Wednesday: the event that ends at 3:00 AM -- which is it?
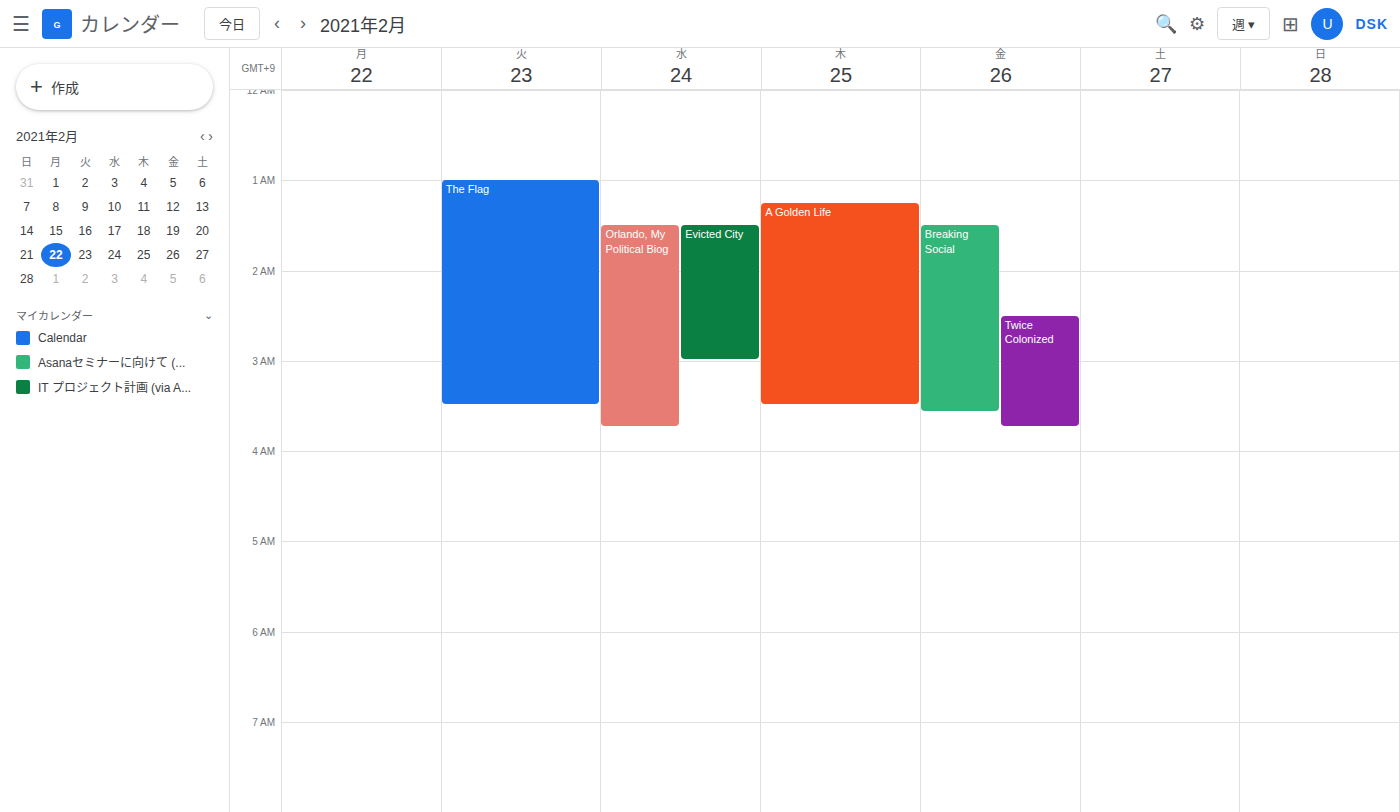
"Evicted City"